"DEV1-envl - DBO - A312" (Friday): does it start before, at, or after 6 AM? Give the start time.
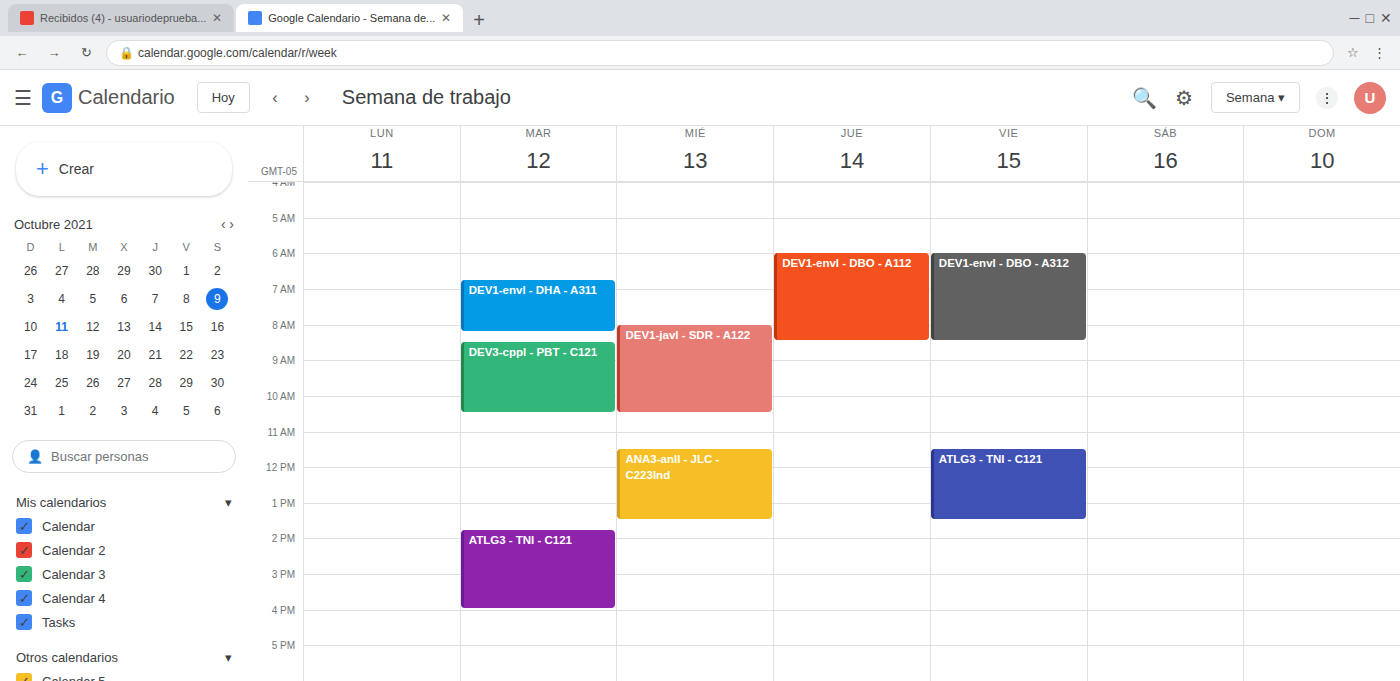
6:00 AM -- exactly at 6 AM, on the 6 AM line.